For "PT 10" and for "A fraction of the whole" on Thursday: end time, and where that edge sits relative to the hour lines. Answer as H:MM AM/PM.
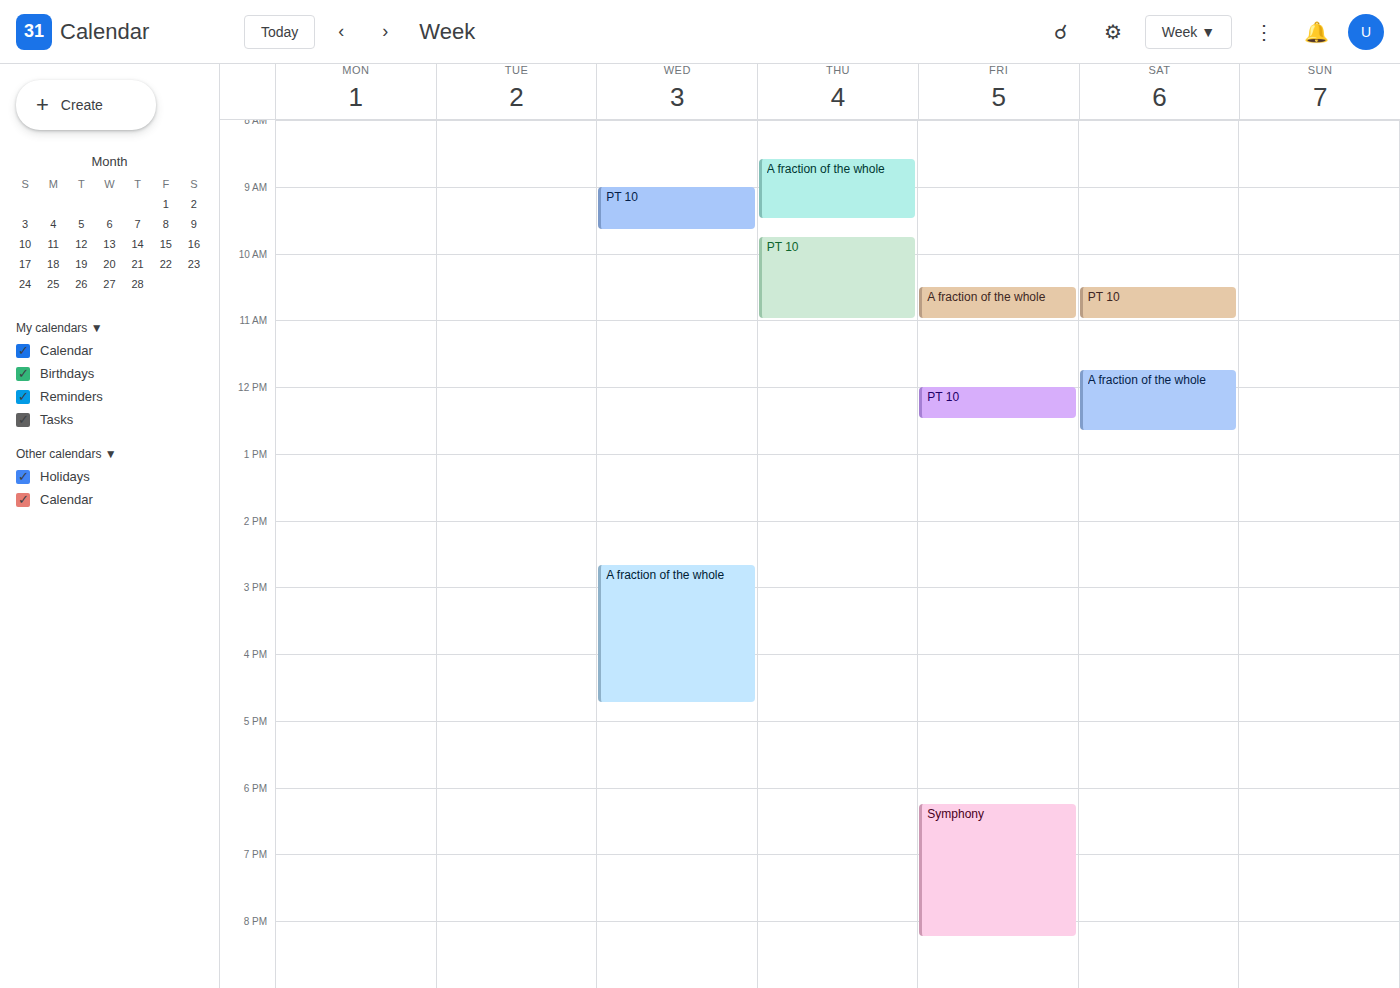
"PT 10": 11:00 AM, exactly on the 11 AM line. "A fraction of the whole": 9:30 AM, halfway between the 9 AM and 10 AM lines.